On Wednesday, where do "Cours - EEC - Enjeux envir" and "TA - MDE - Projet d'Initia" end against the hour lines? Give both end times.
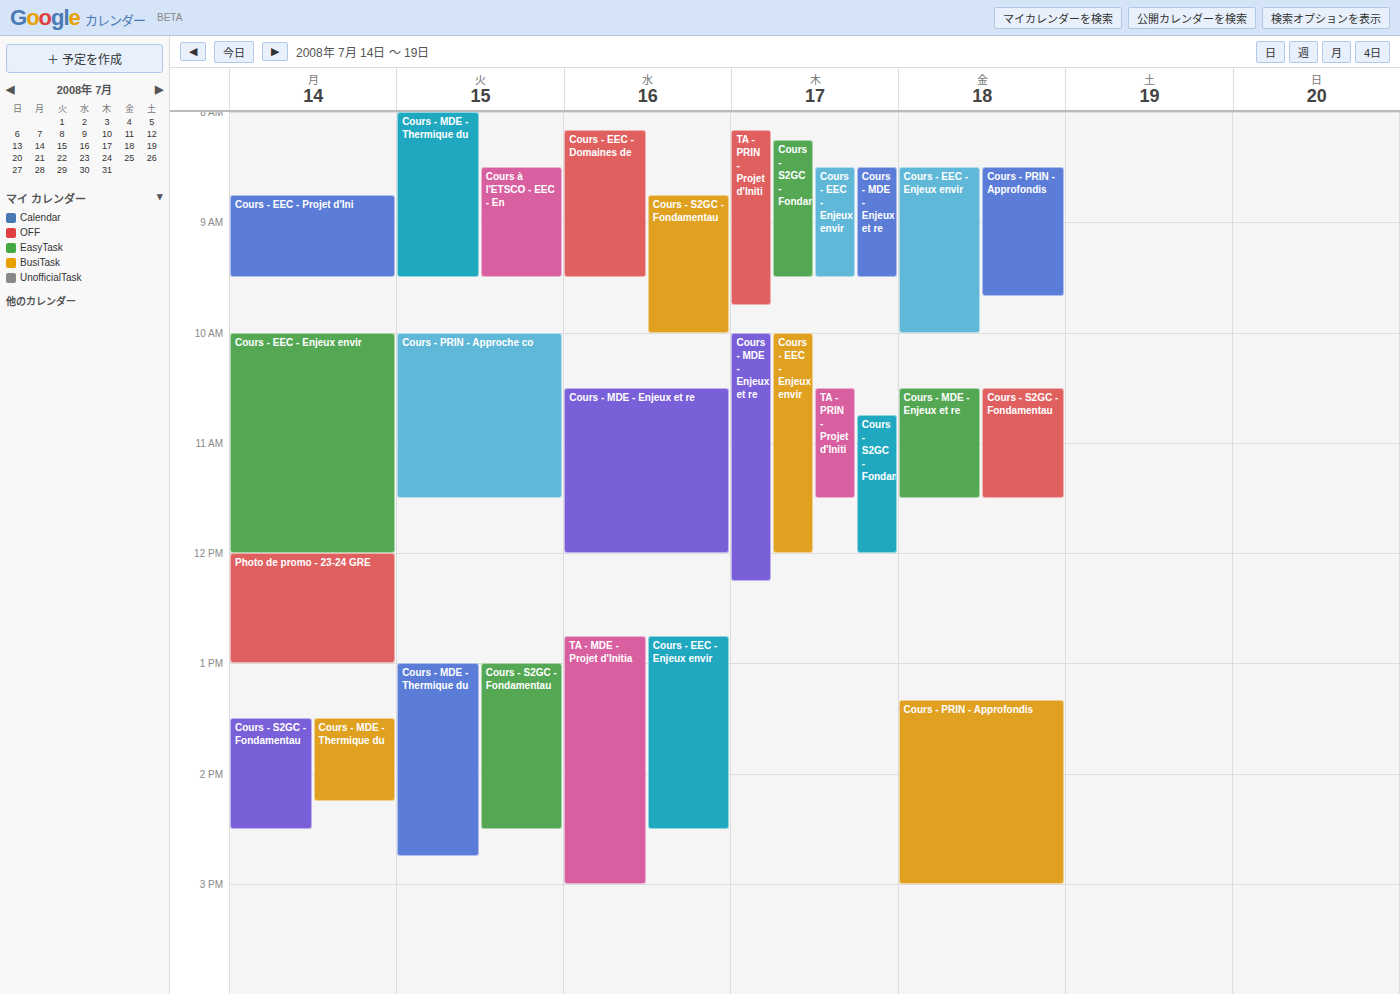
"Cours - EEC - Enjeux envir": 2:30 PM, halfway between the 2 PM and 3 PM lines. "TA - MDE - Projet d'Initia": 3:00 PM, exactly on the 3 PM line.